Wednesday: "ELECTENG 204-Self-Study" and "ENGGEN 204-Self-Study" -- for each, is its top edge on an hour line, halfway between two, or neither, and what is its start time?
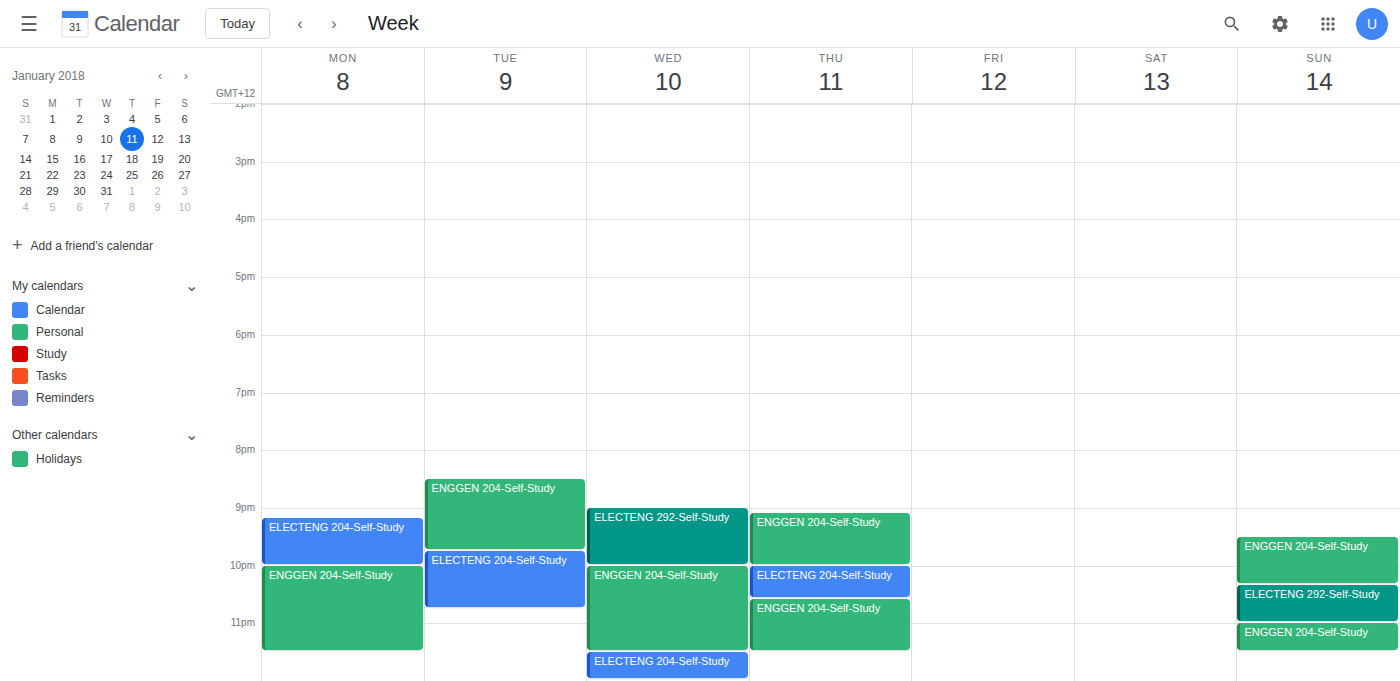
"ELECTENG 204-Self-Study": 23:30, halfway between the 23:00 and 24:00 lines. "ENGGEN 204-Self-Study": 22:00, exactly on the 22:00 line.